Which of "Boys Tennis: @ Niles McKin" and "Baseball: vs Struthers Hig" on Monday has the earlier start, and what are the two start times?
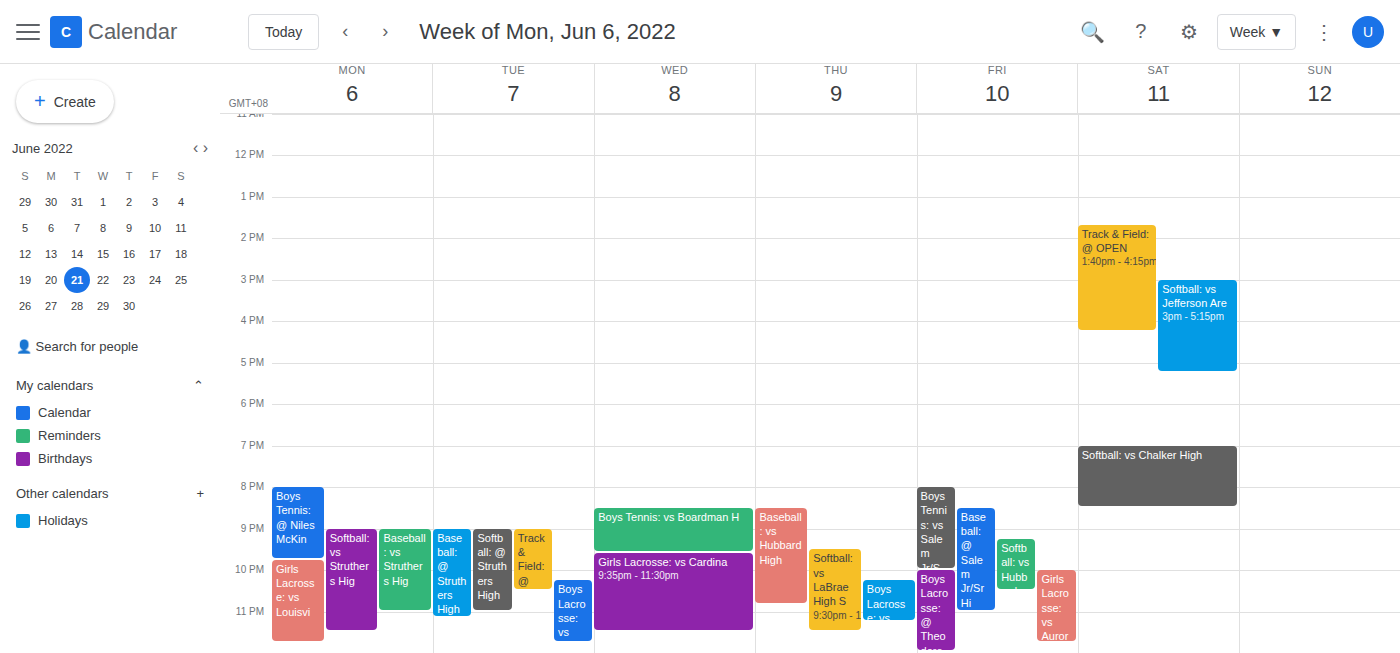
"Boys Tennis: @ Niles McKin" 8:00 PM; "Baseball: vs Struthers Hig" 9:00 PM.